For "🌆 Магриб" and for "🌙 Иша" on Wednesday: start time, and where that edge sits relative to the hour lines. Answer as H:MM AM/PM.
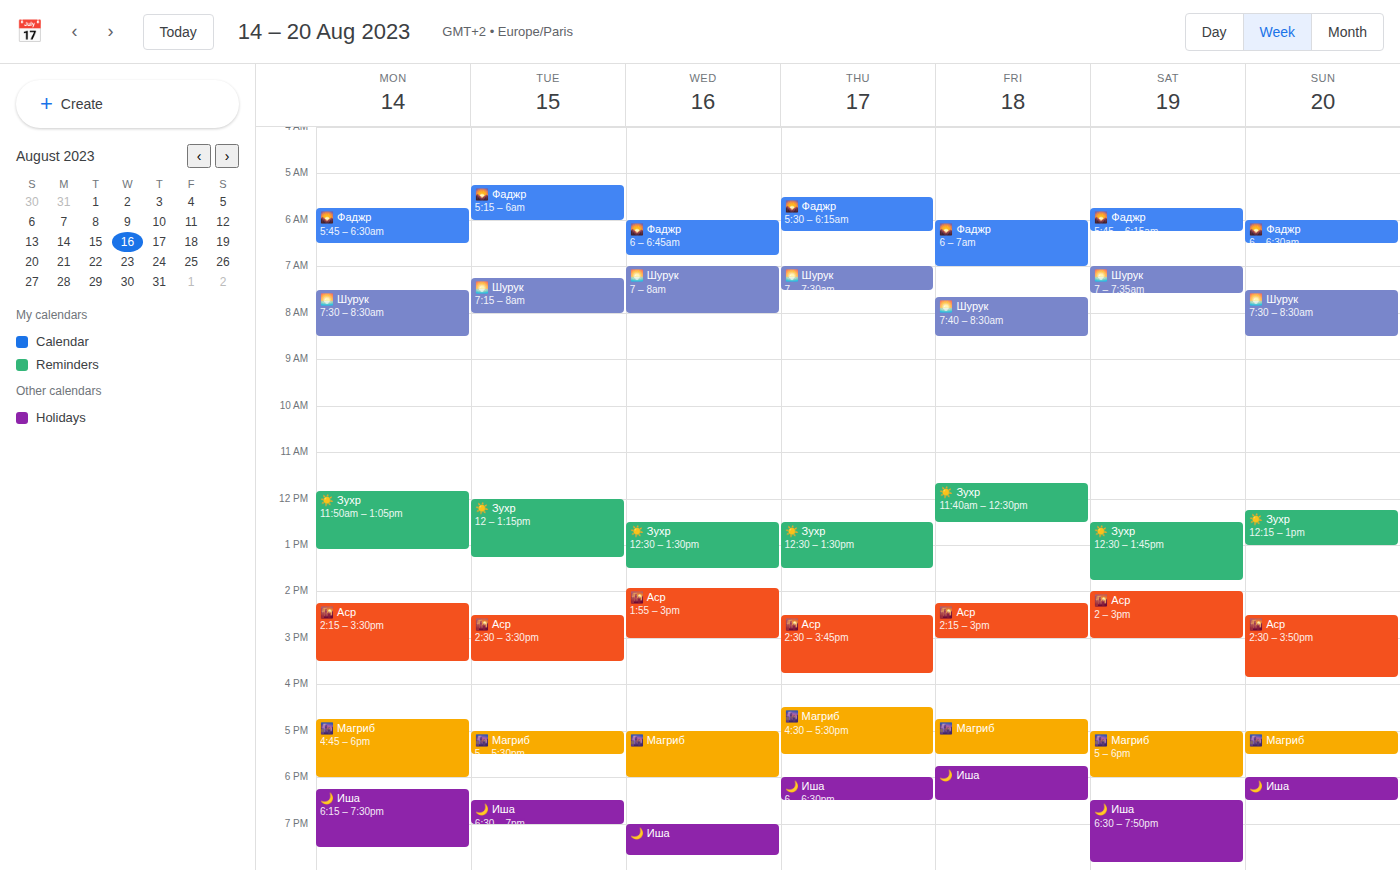
"🌆 Магриб": 5:00 PM, exactly on the 5 PM line. "🌙 Иша": 7:00 PM, exactly on the 7 PM line.